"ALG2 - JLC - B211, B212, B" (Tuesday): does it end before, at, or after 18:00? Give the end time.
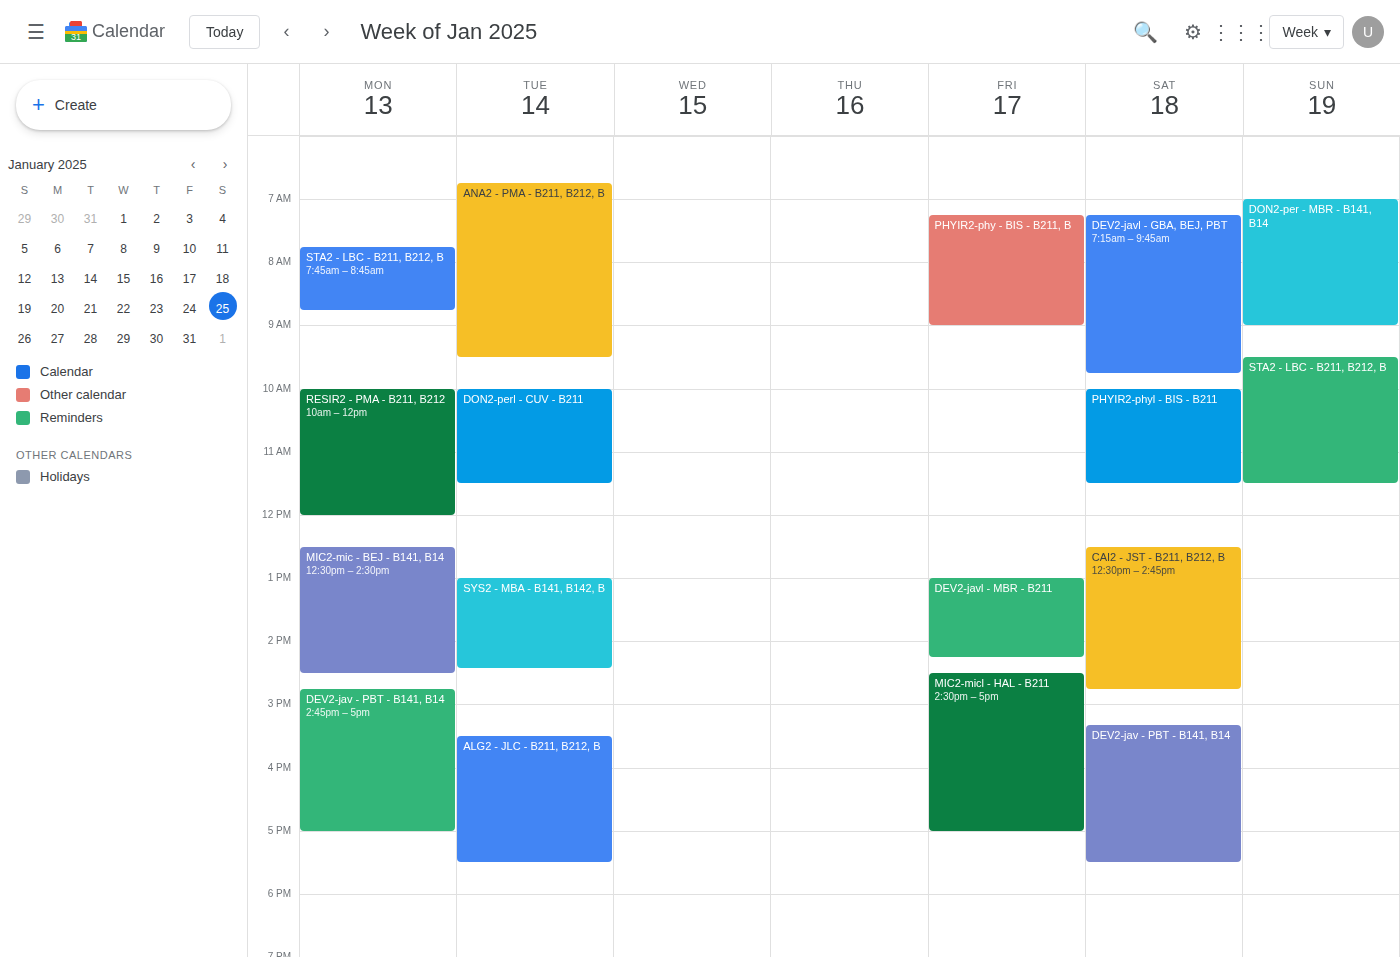
17:30 -- before 18:00, 30 minutes above the 18:00 line.